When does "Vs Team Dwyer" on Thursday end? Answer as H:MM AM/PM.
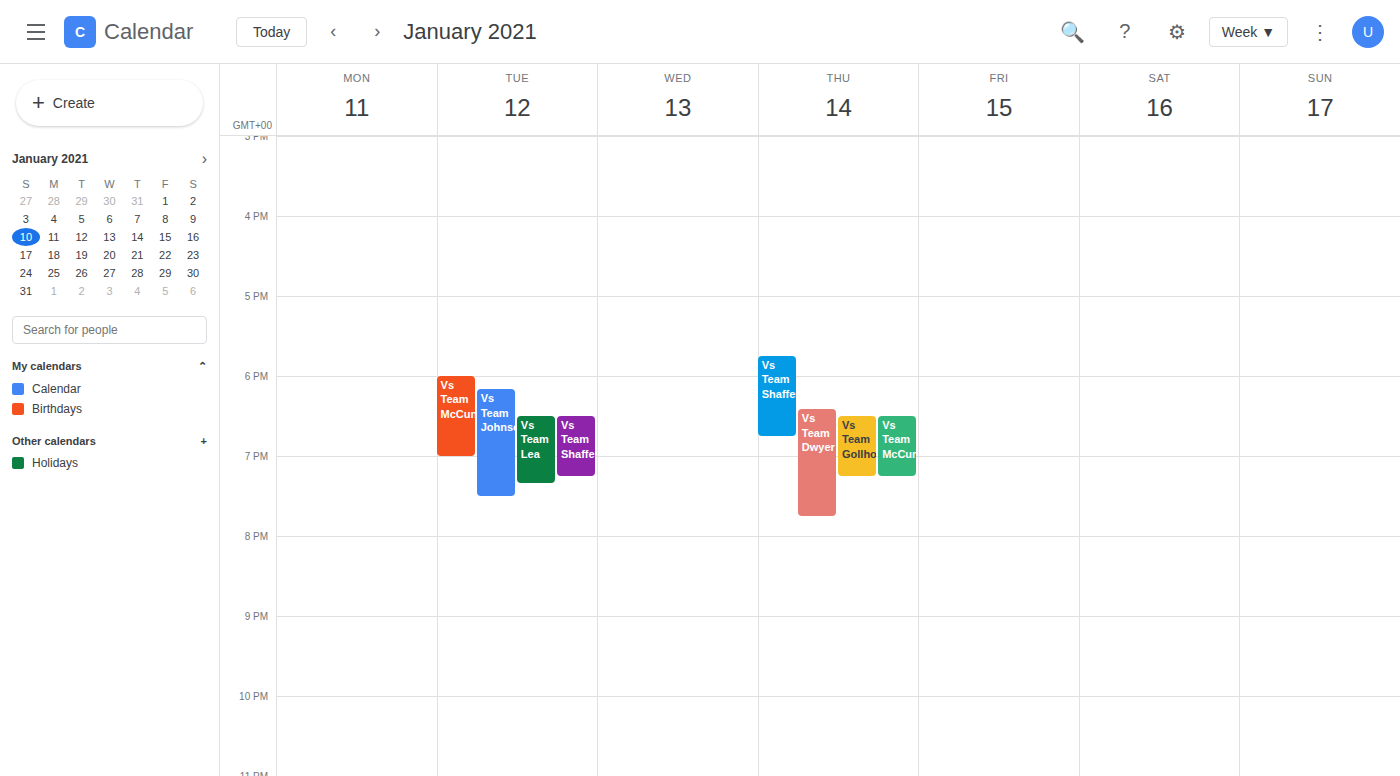
7:45 PM